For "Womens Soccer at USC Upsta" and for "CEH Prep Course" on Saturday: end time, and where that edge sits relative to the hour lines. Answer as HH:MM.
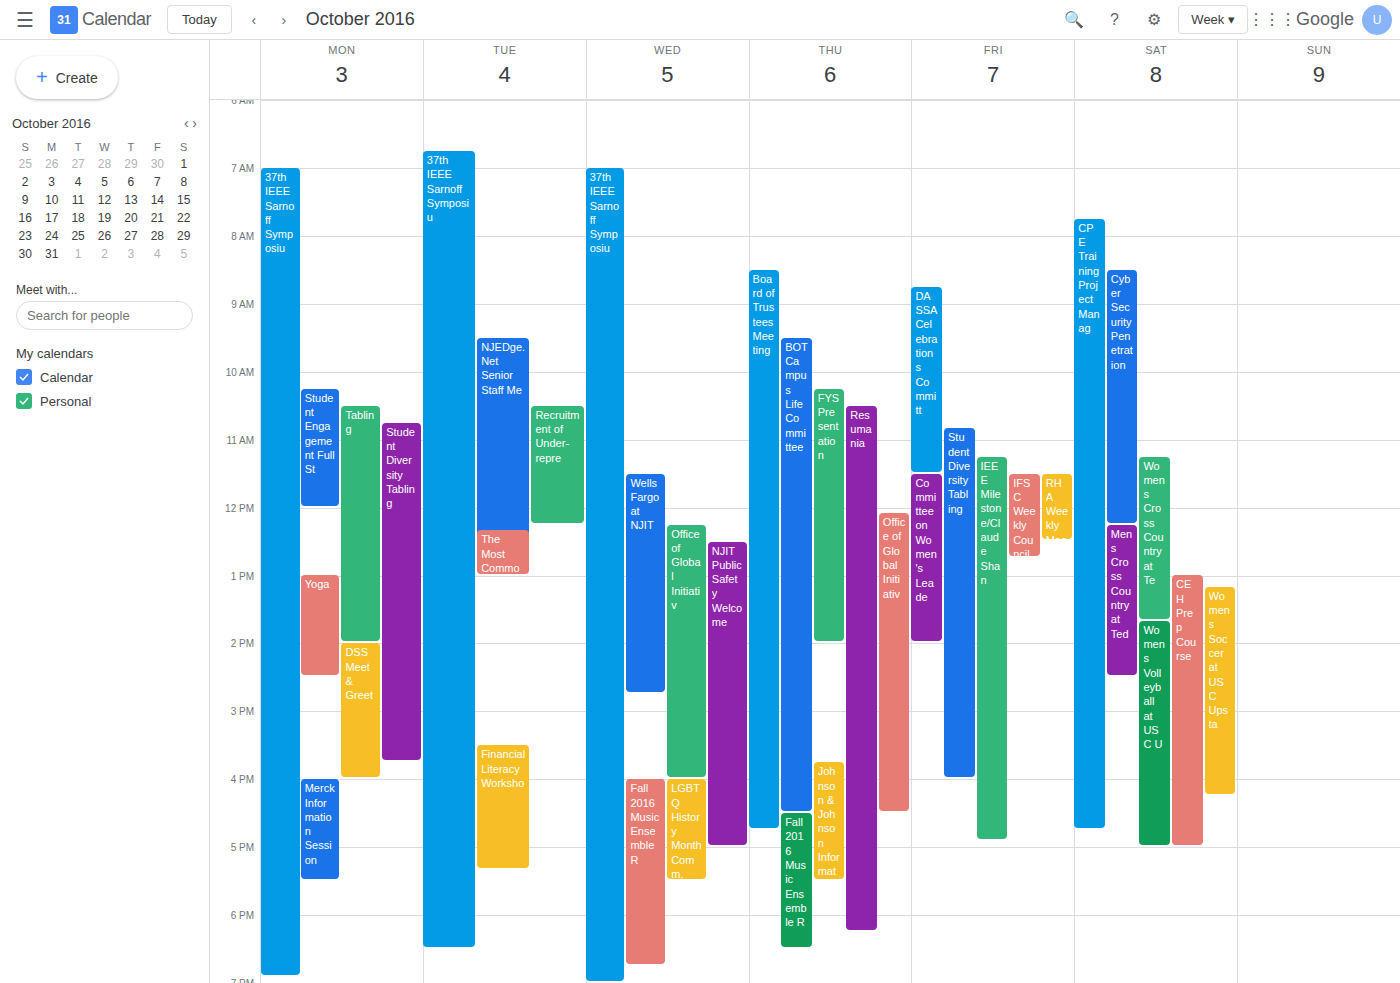
"Womens Soccer at USC Upsta": 16:15, neither: a quarter of the way from the 16:00 line to the 17:00 line. "CEH Prep Course": 17:00, exactly on the 17:00 line.